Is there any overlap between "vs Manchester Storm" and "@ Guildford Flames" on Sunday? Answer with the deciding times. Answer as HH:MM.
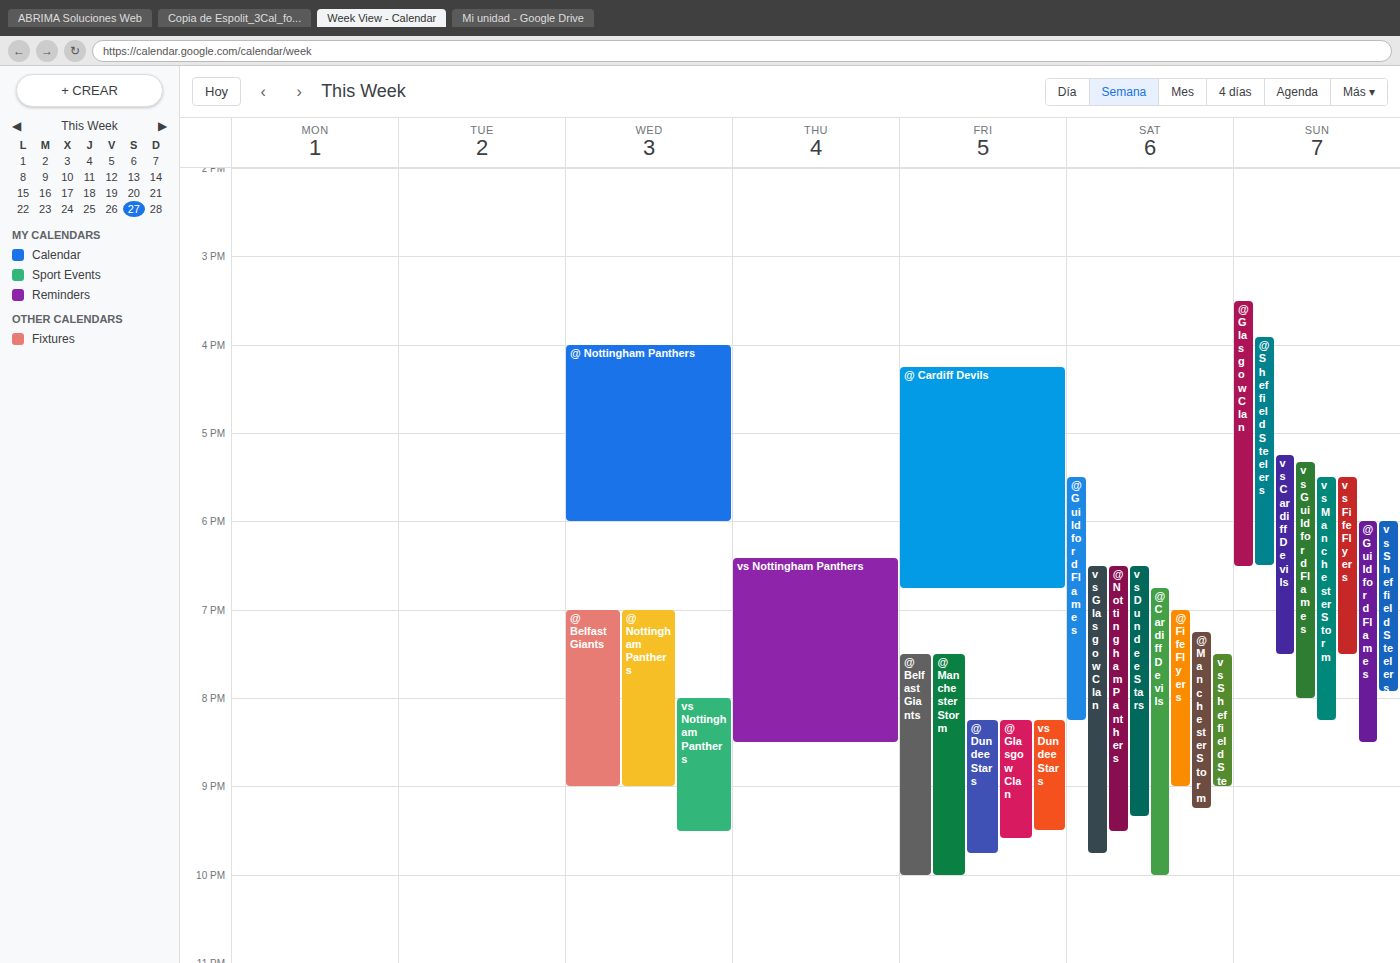
"@ Guildford Flames" starts at 18:00, before "vs Manchester Storm" ends at 20:15 -- they overlap.